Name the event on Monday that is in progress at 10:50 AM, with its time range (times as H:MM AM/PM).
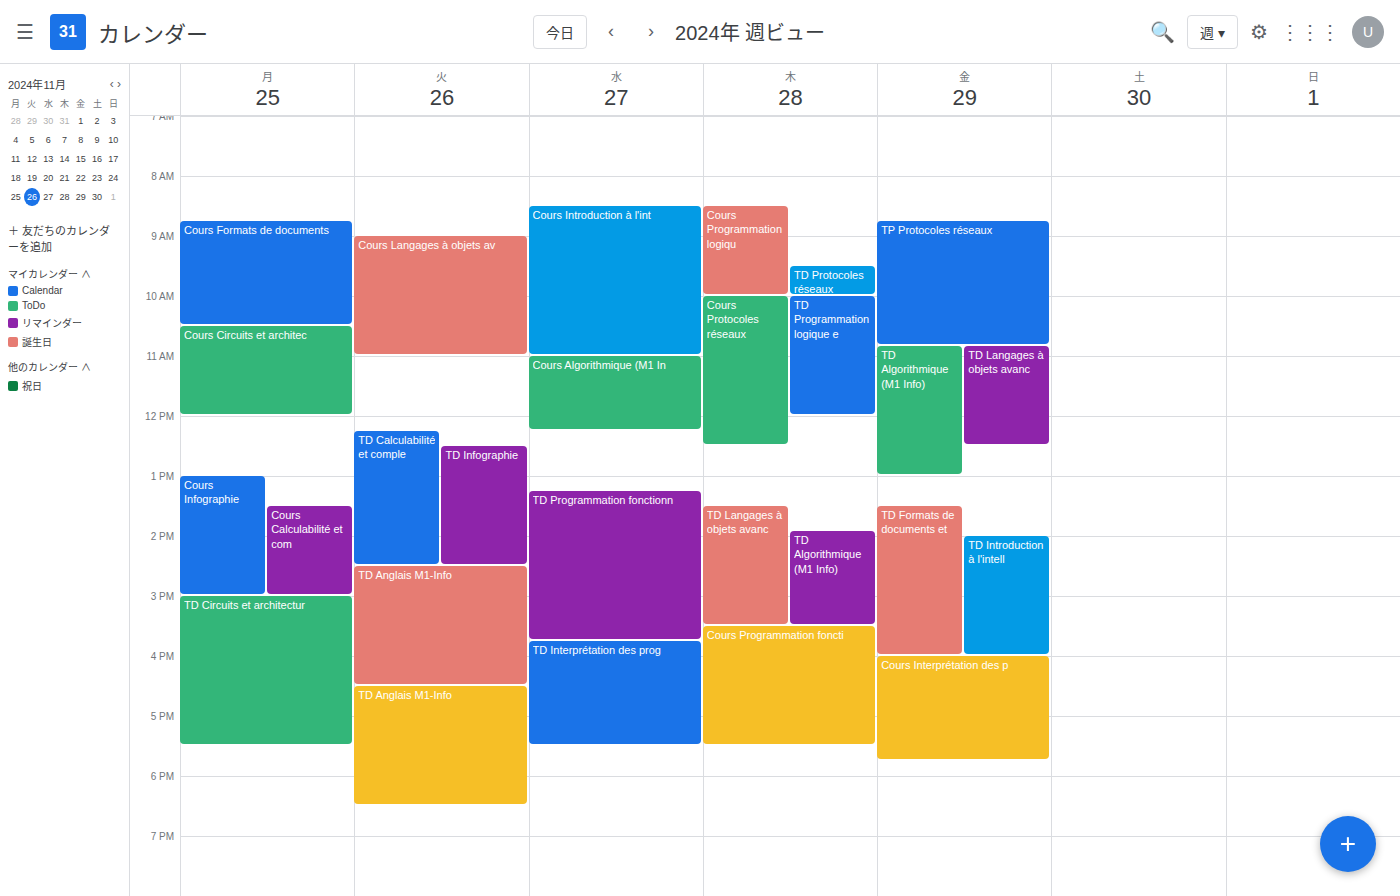
"Cours Circuits et architec", 10:30 AM to 12:00 PM